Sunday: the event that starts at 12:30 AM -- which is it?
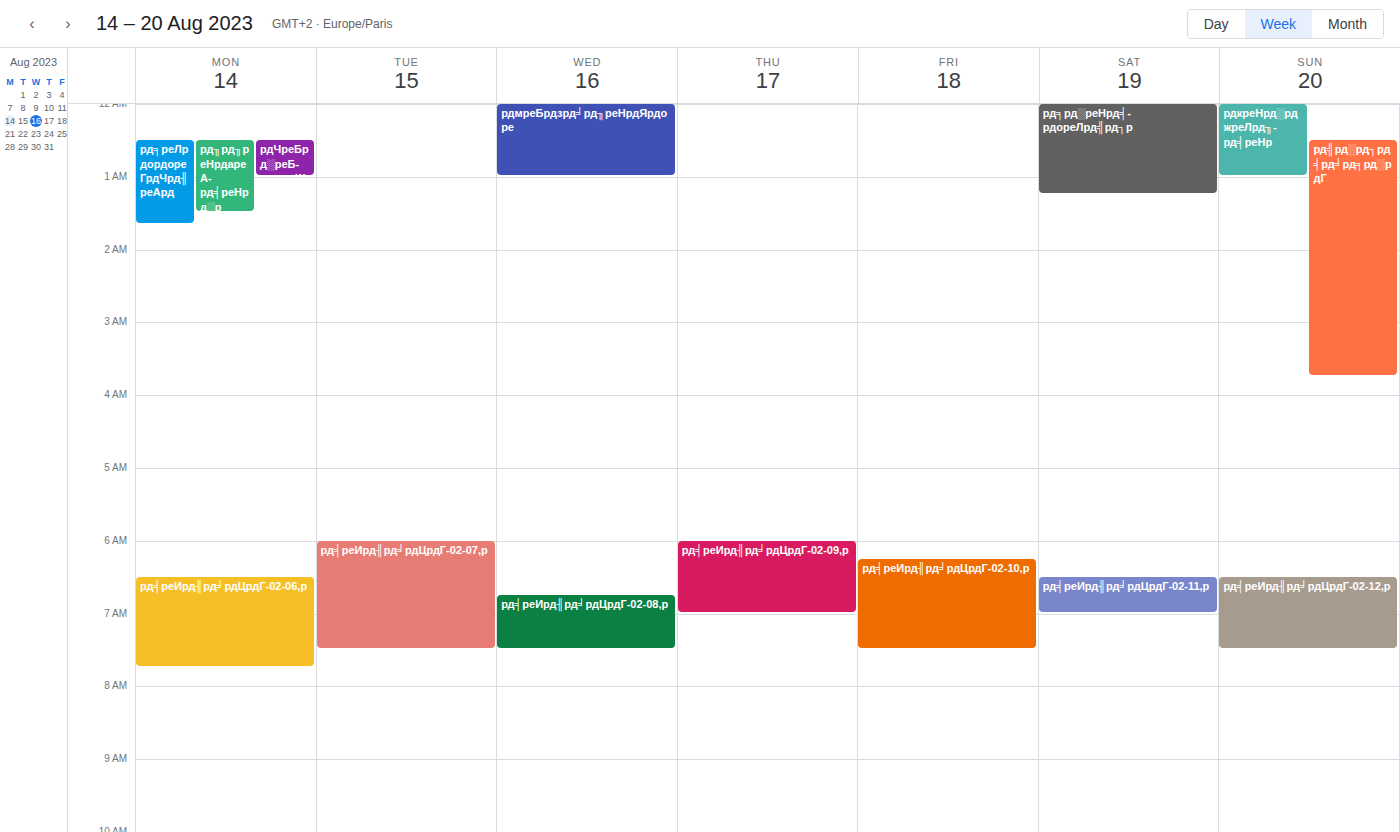
"рд╣рд░рд┐рд╡рд╛рд╕рд░рдГ"